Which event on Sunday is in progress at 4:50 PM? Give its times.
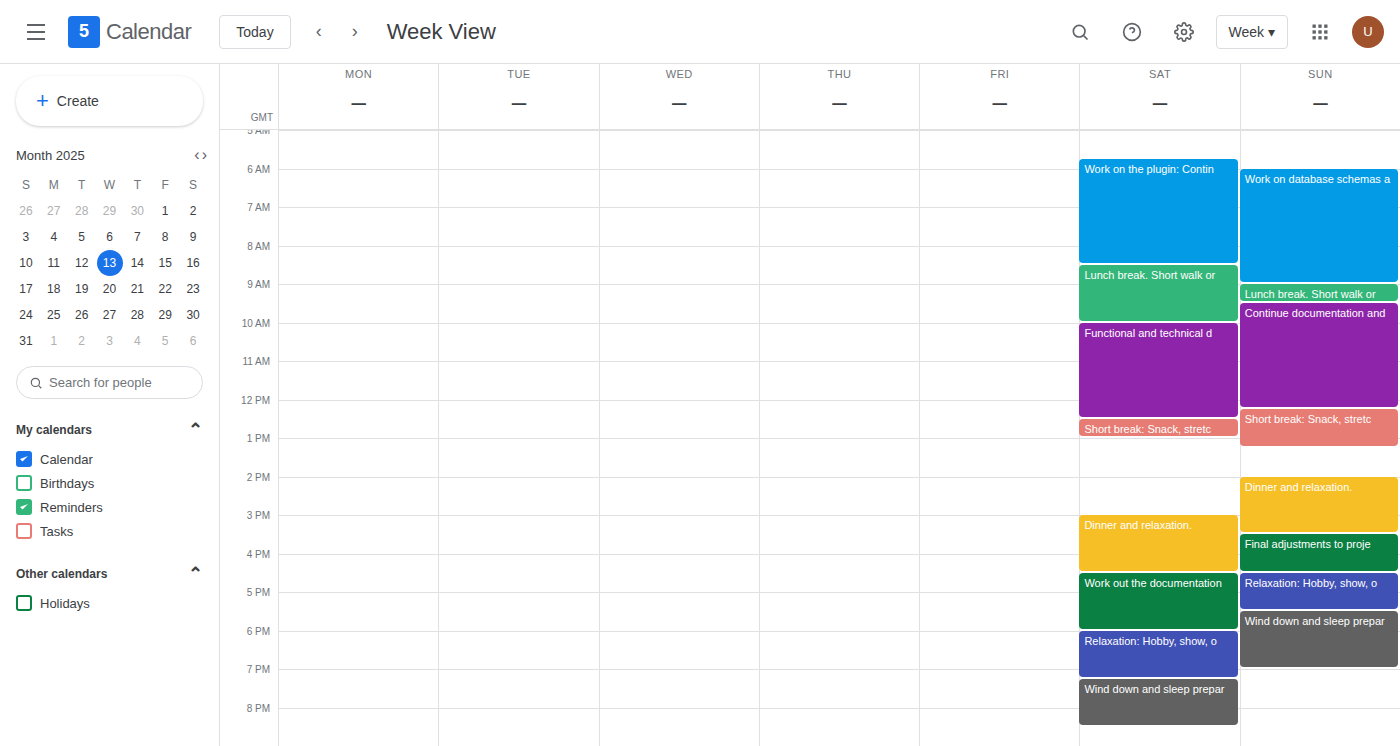
"Relaxation: Hobby, show, o", 4:30 PM to 5:30 PM